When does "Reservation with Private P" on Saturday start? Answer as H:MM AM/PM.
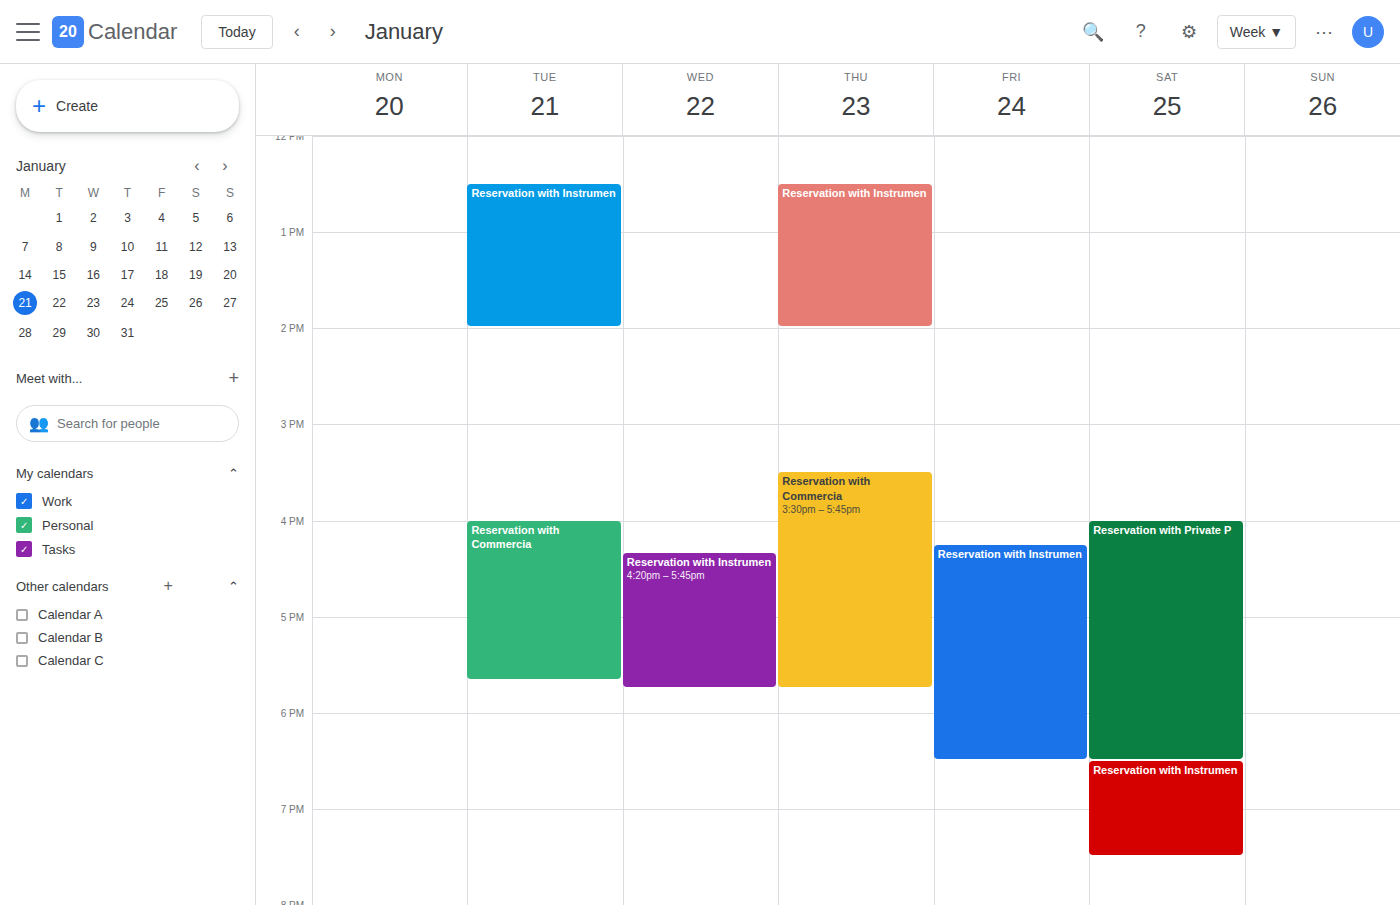
4:00 PM